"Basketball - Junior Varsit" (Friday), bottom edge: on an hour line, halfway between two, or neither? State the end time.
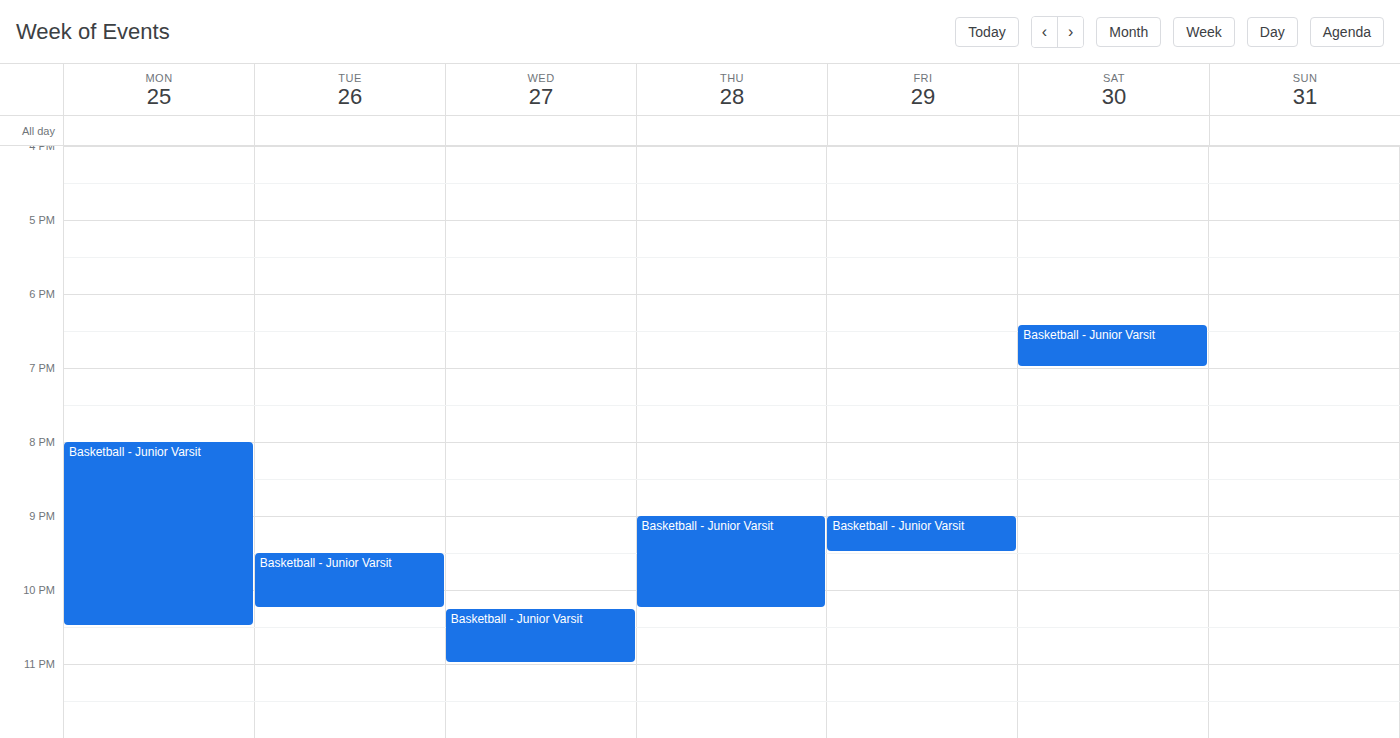
9:30 PM -- halfway between the 9 PM and 10 PM lines.